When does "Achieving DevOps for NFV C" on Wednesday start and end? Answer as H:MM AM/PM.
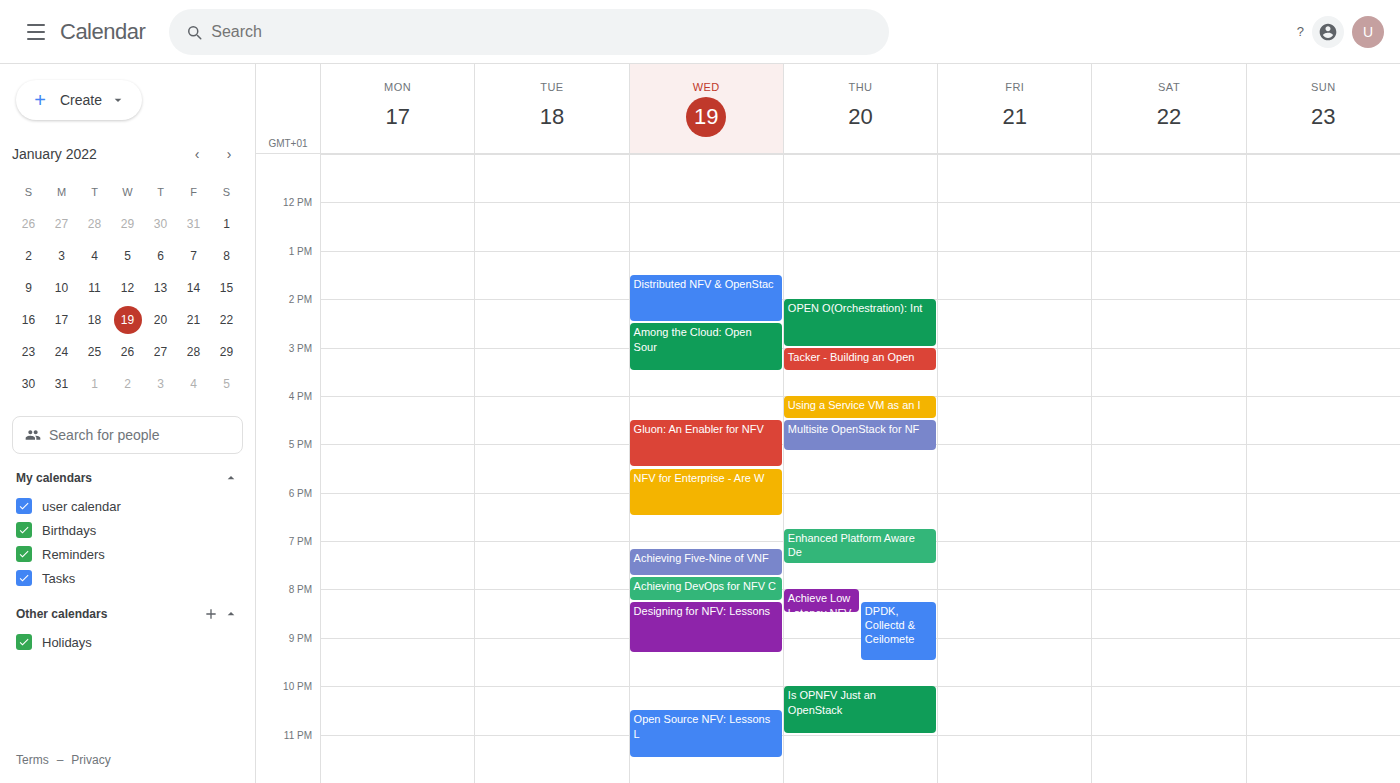
7:45 PM to 8:15 PM